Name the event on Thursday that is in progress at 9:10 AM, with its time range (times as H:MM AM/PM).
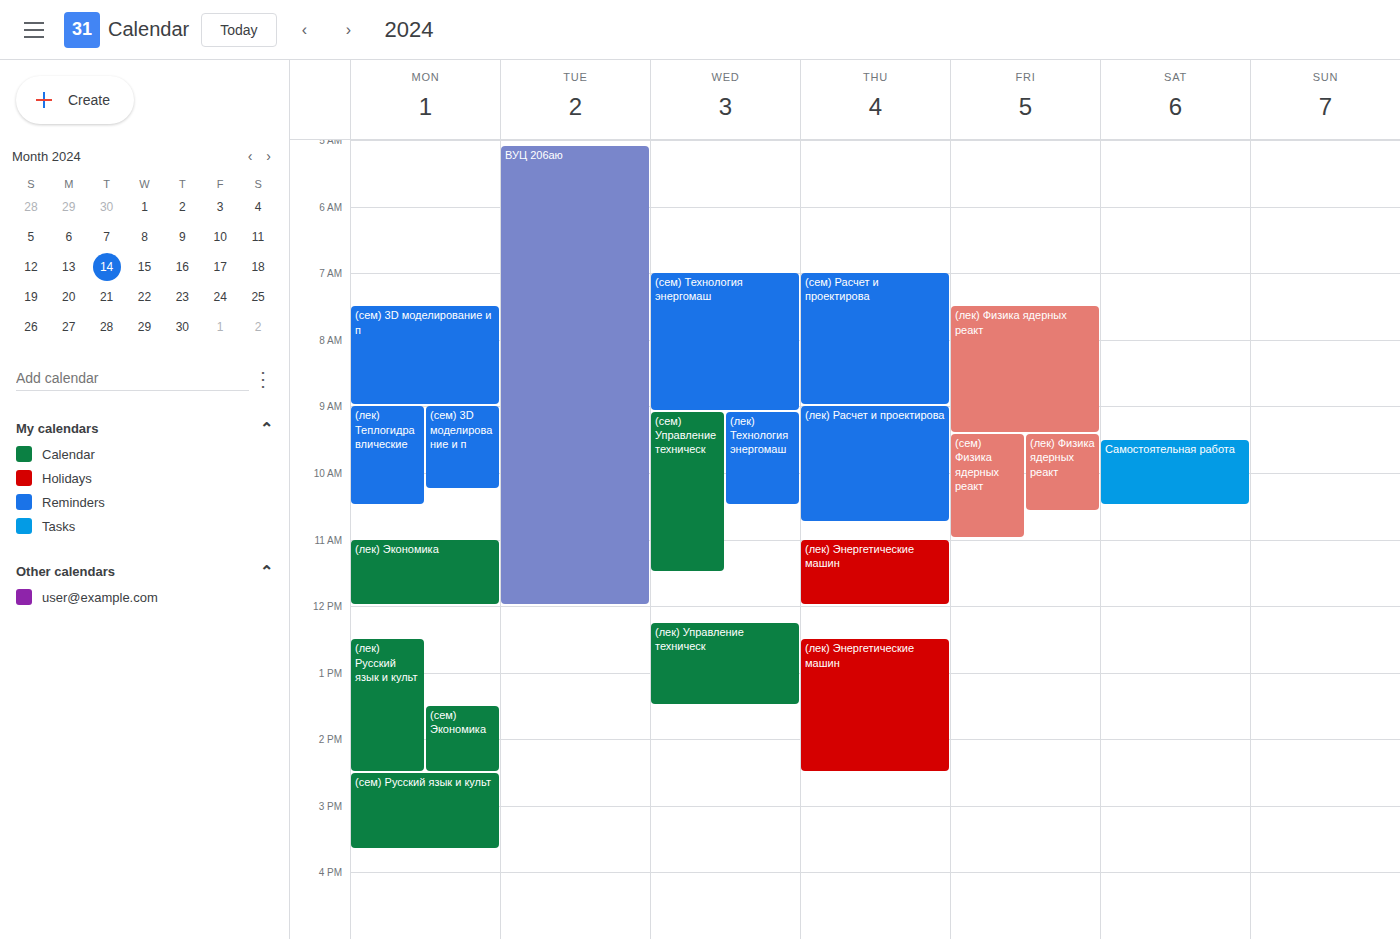
"(лек) Расчет и проектирова", 9:00 AM to 10:45 AM